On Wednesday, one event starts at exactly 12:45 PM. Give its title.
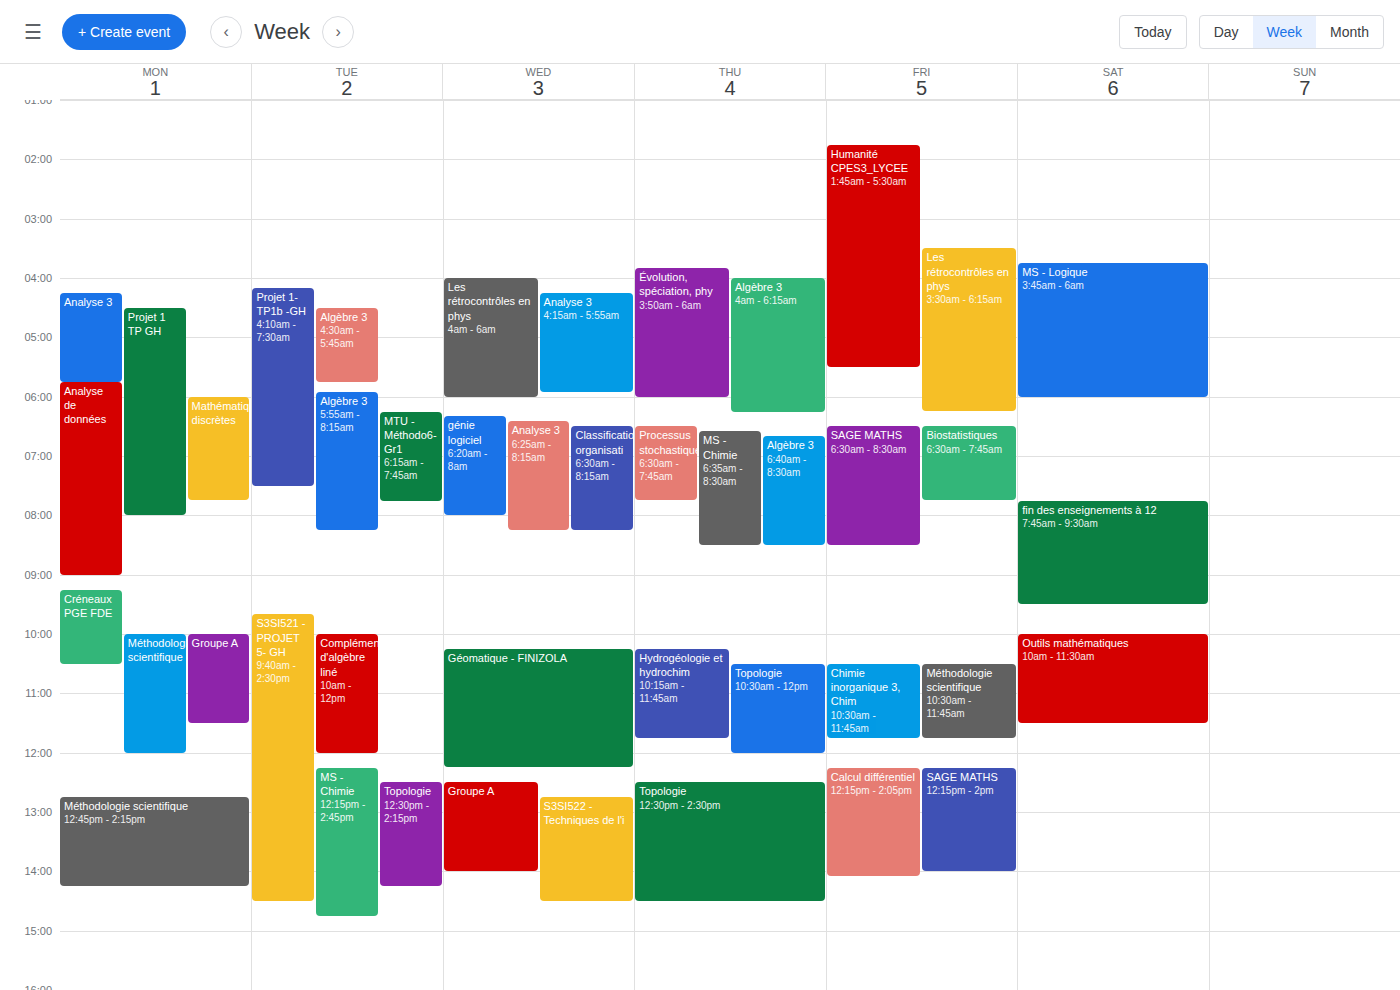
"S3SI522 -Techniques de l'i"